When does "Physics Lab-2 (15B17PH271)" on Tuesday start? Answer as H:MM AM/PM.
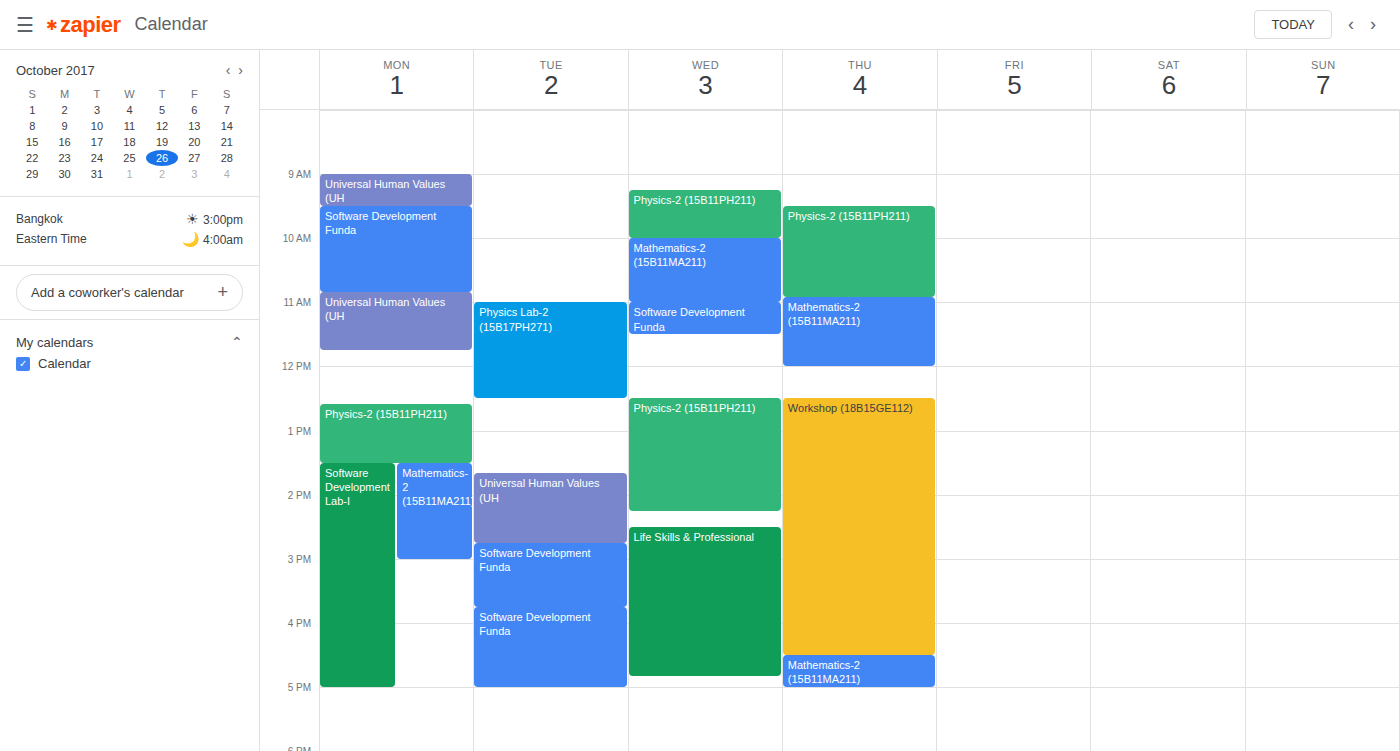
11:00 AM